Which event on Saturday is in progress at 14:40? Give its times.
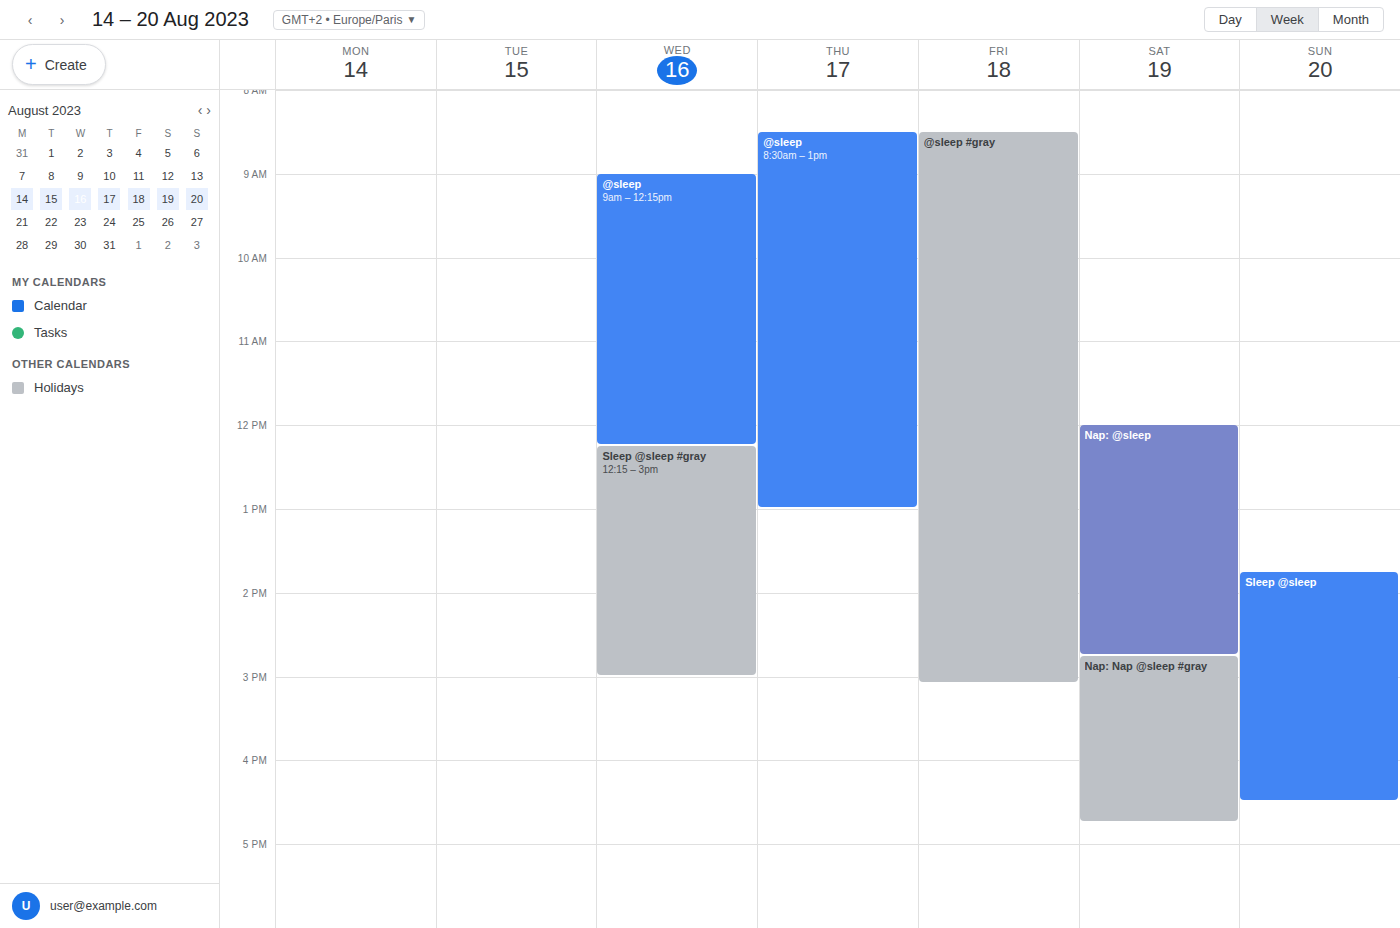
"Nap: @sleep", 12:00 to 14:45